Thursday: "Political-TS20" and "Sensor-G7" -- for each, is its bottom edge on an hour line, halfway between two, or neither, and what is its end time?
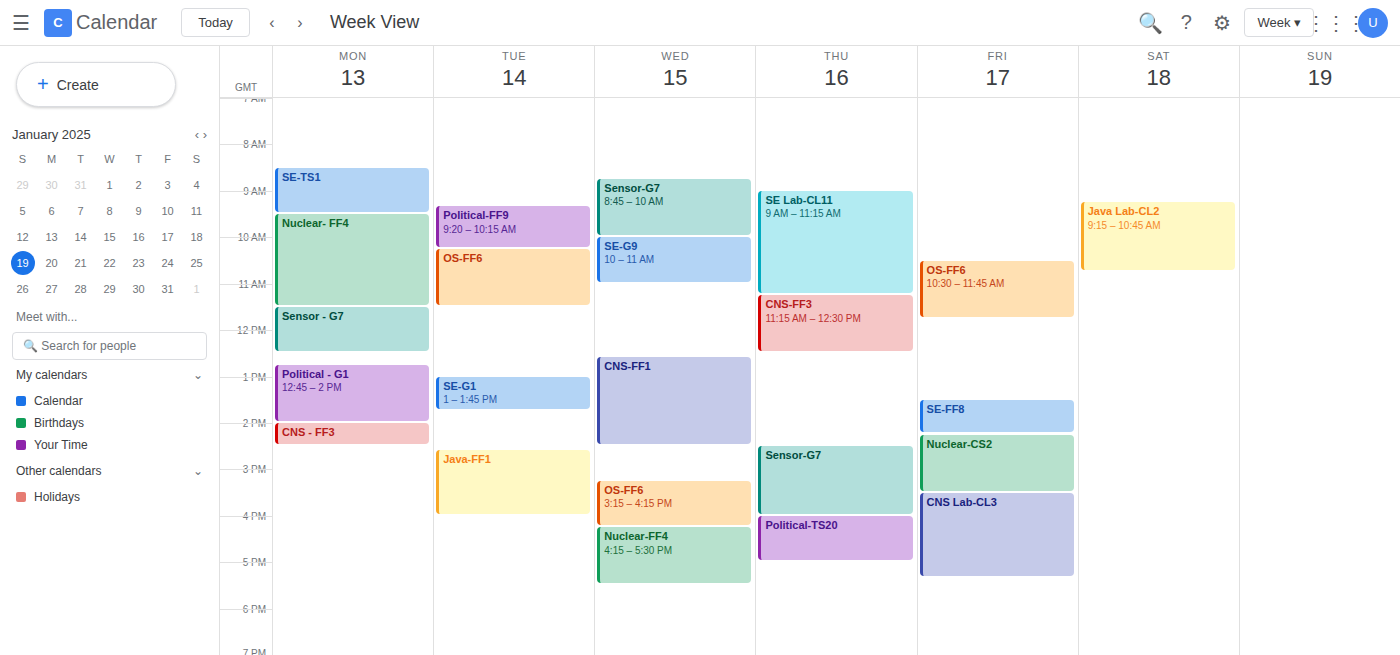
"Political-TS20": 5:00 PM, exactly on the 5 PM line. "Sensor-G7": 4:00 PM, exactly on the 4 PM line.